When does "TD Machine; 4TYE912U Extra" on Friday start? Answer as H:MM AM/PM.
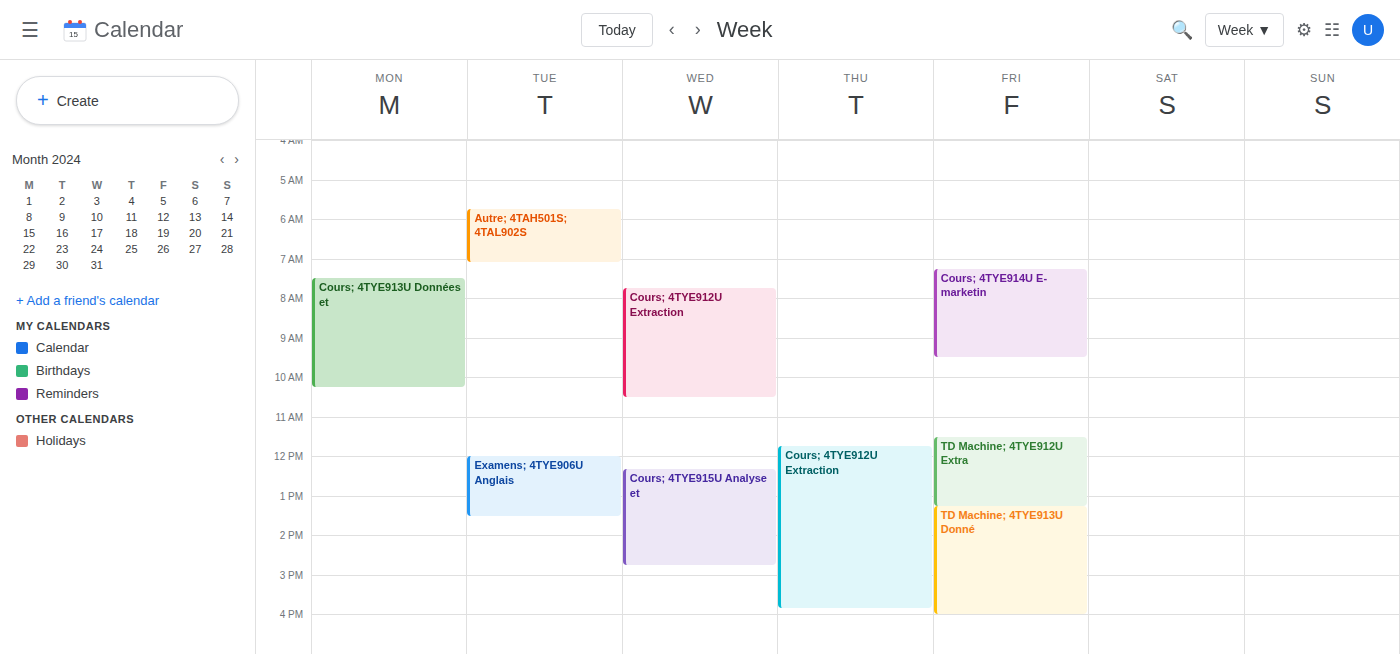
11:30 AM